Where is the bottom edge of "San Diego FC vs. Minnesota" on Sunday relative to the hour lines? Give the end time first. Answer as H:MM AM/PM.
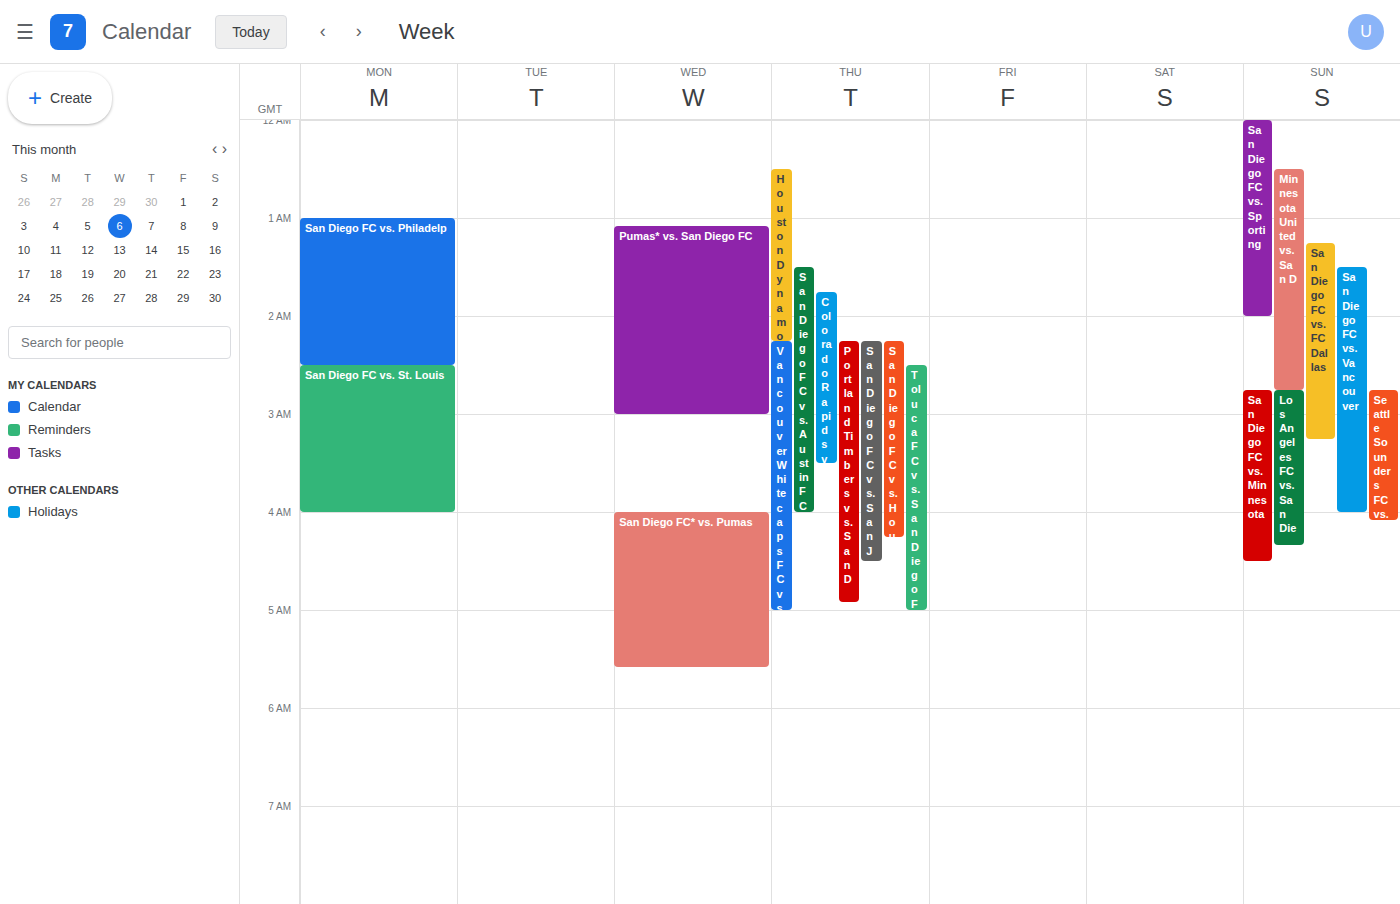
4:30 AM -- halfway between the 4 AM and 5 AM lines.